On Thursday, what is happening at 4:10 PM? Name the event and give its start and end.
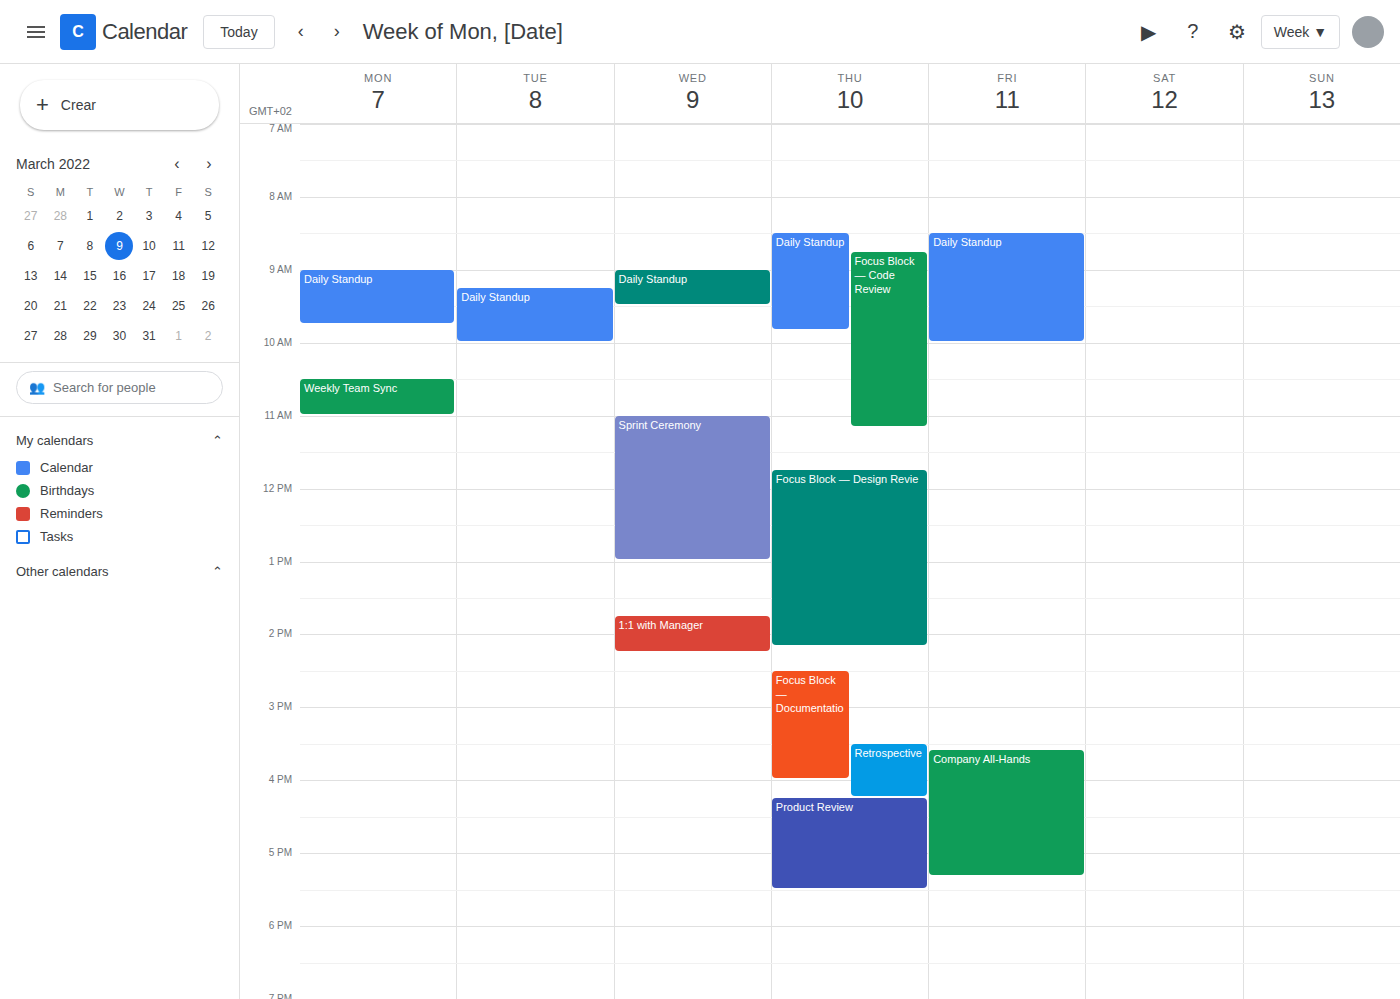
"Retrospective", 3:30 PM to 4:15 PM